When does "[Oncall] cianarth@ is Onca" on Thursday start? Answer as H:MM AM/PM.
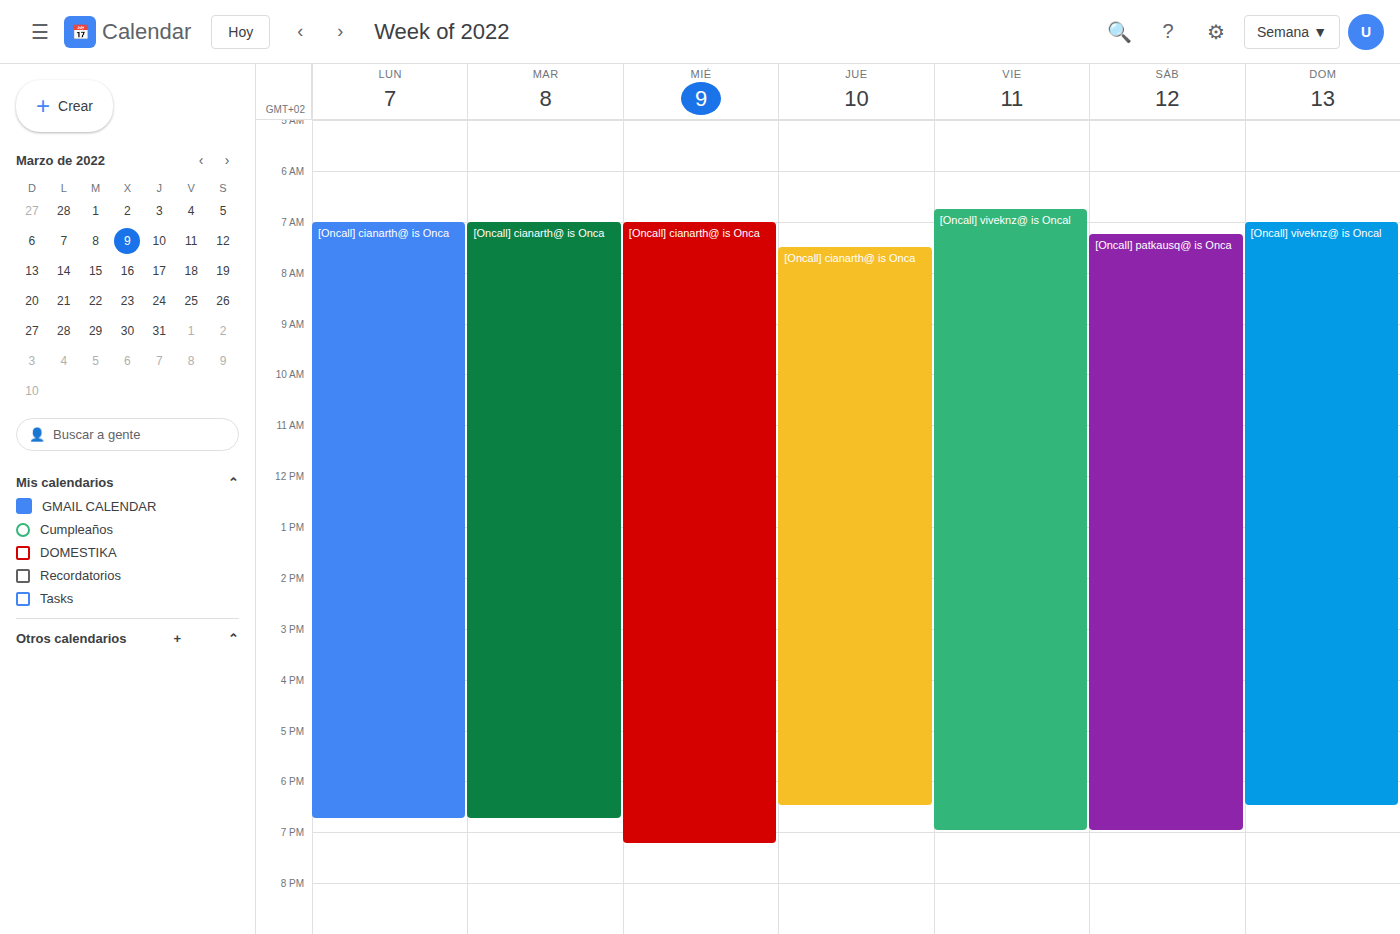
7:30 AM